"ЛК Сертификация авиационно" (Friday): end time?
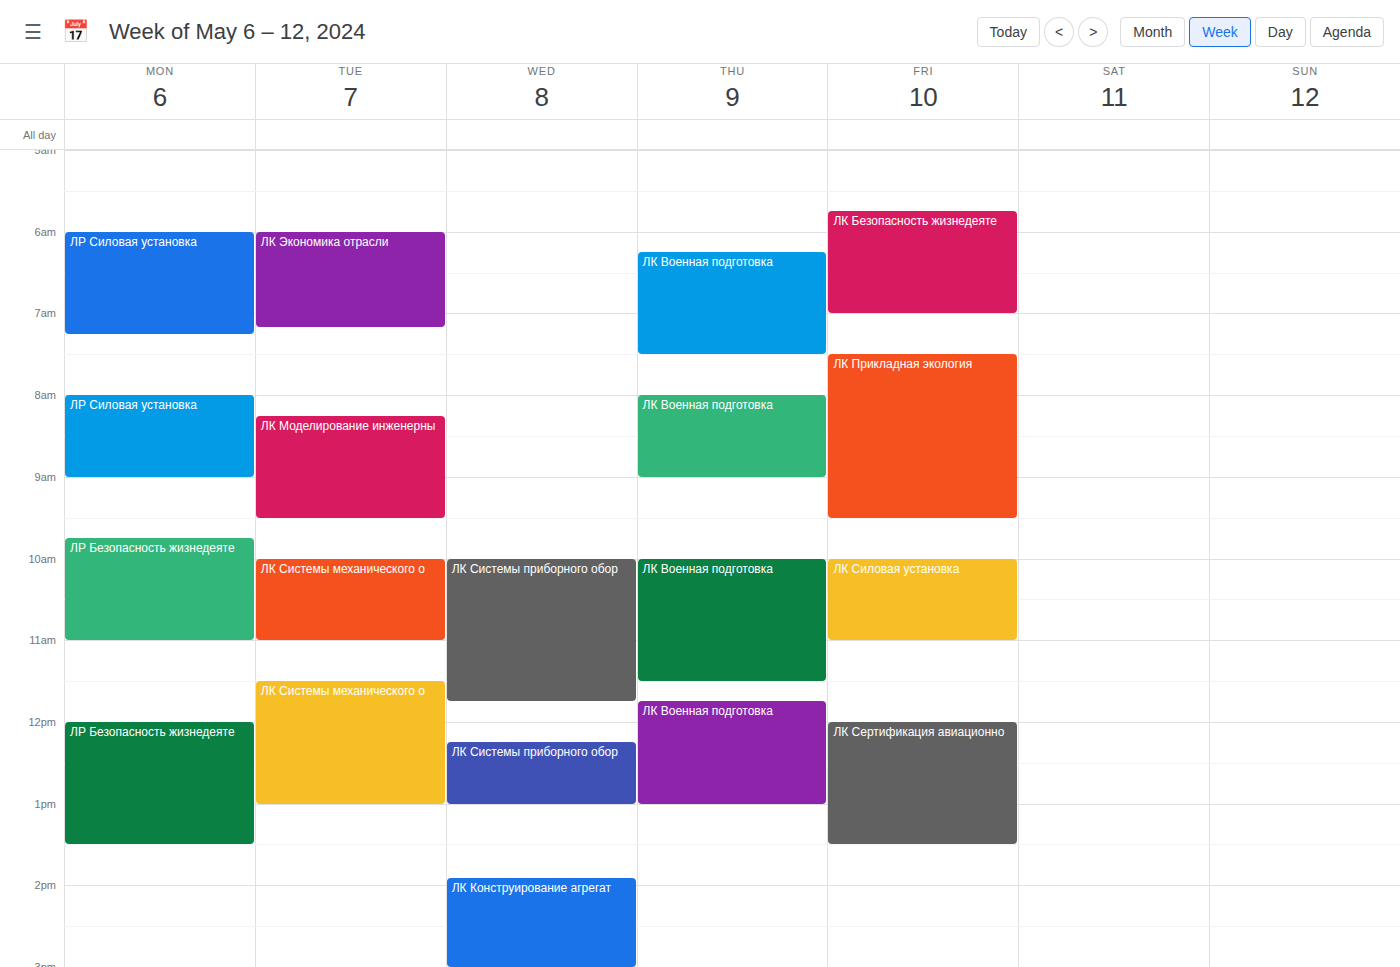
1:30 PM